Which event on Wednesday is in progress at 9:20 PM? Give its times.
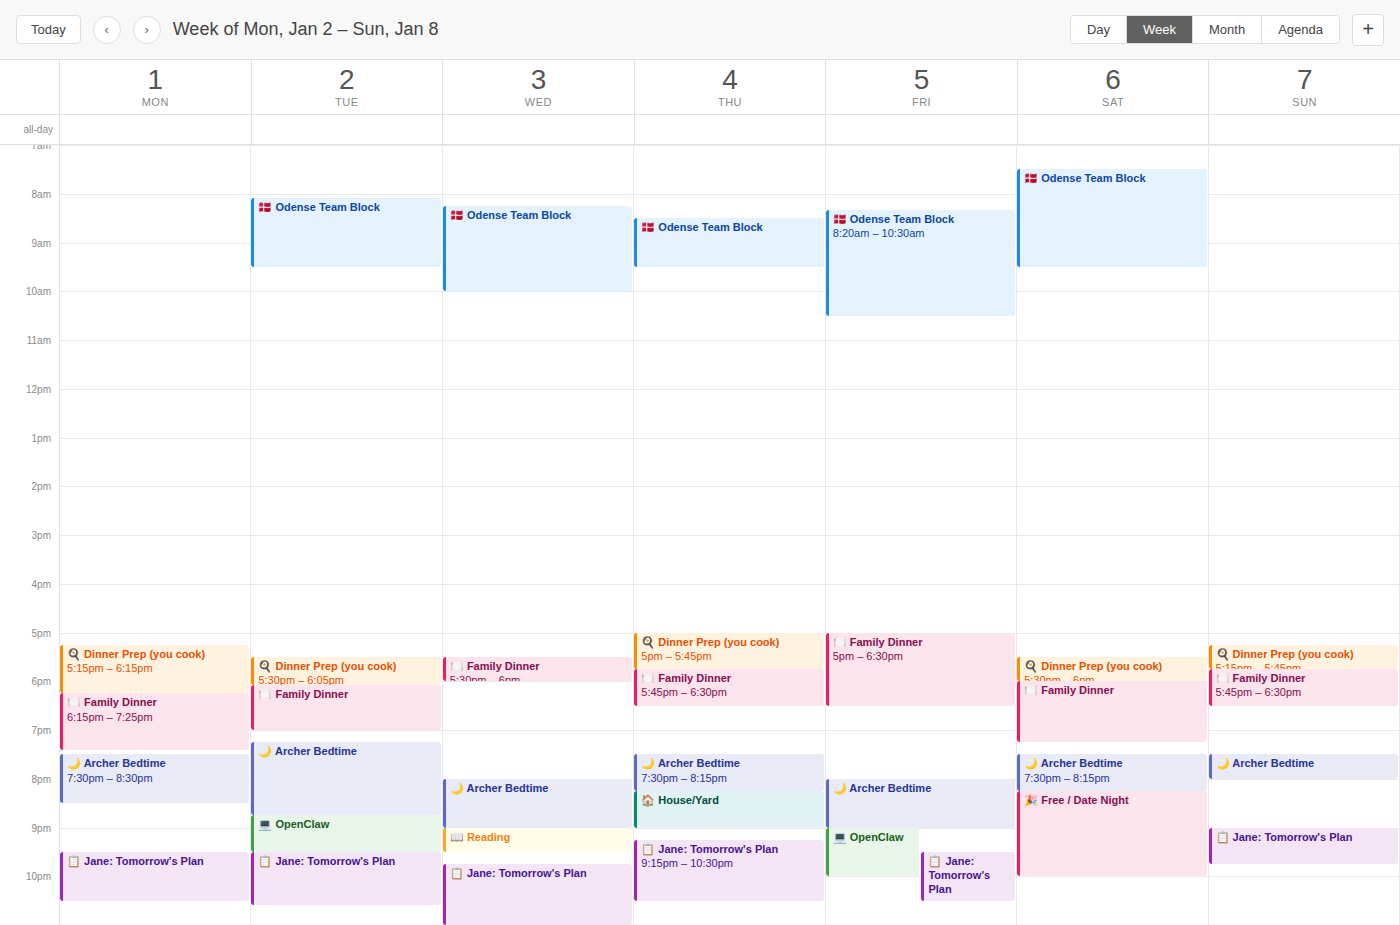
"📖 Reading", 9:00 PM to 9:30 PM